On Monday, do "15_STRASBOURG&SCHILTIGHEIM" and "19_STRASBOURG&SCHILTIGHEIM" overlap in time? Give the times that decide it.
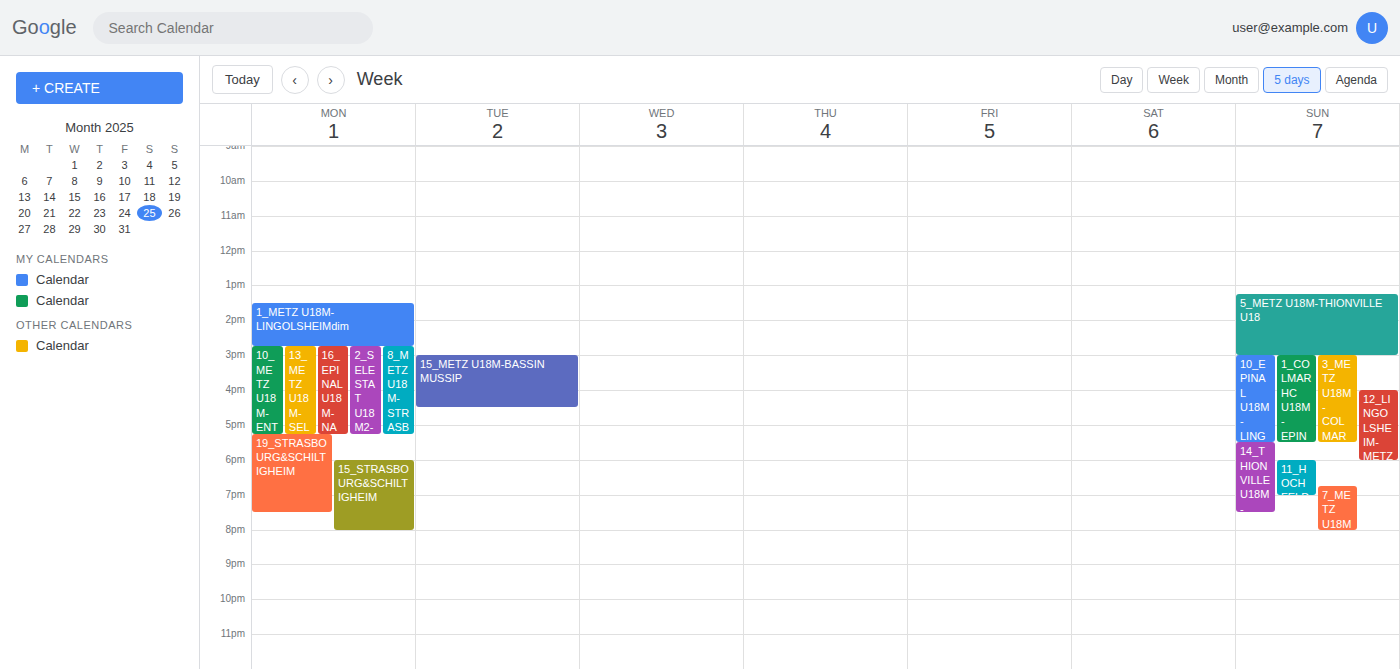
"15_STRASBOURG&SCHILTIGHEIM" starts at 6:00 PM, before "19_STRASBOURG&SCHILTIGHEIM" ends at 7:30 PM -- they overlap.